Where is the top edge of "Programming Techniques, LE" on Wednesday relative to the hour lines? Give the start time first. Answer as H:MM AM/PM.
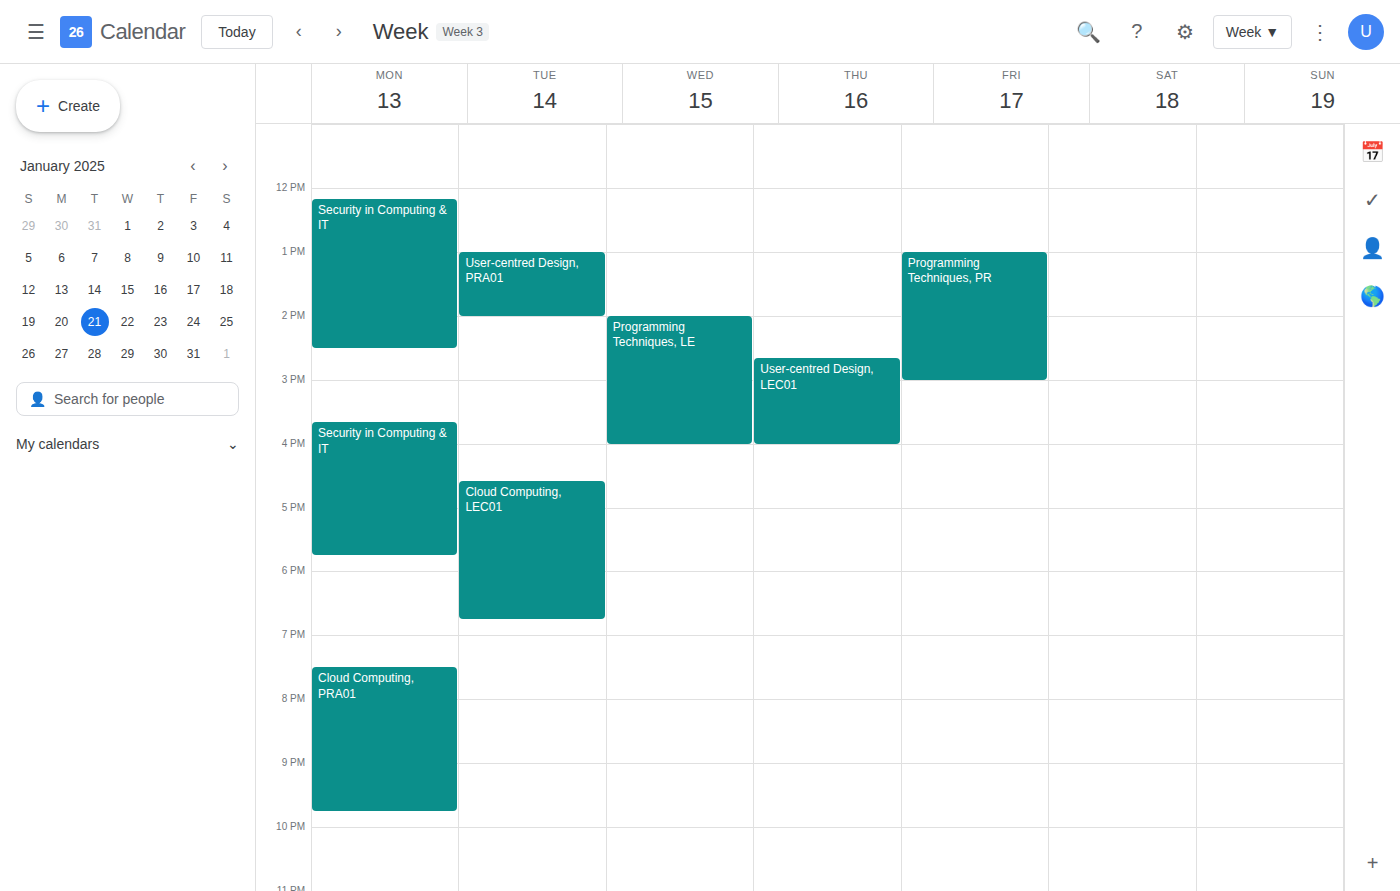
2:00 PM -- exactly on the 2 PM line.